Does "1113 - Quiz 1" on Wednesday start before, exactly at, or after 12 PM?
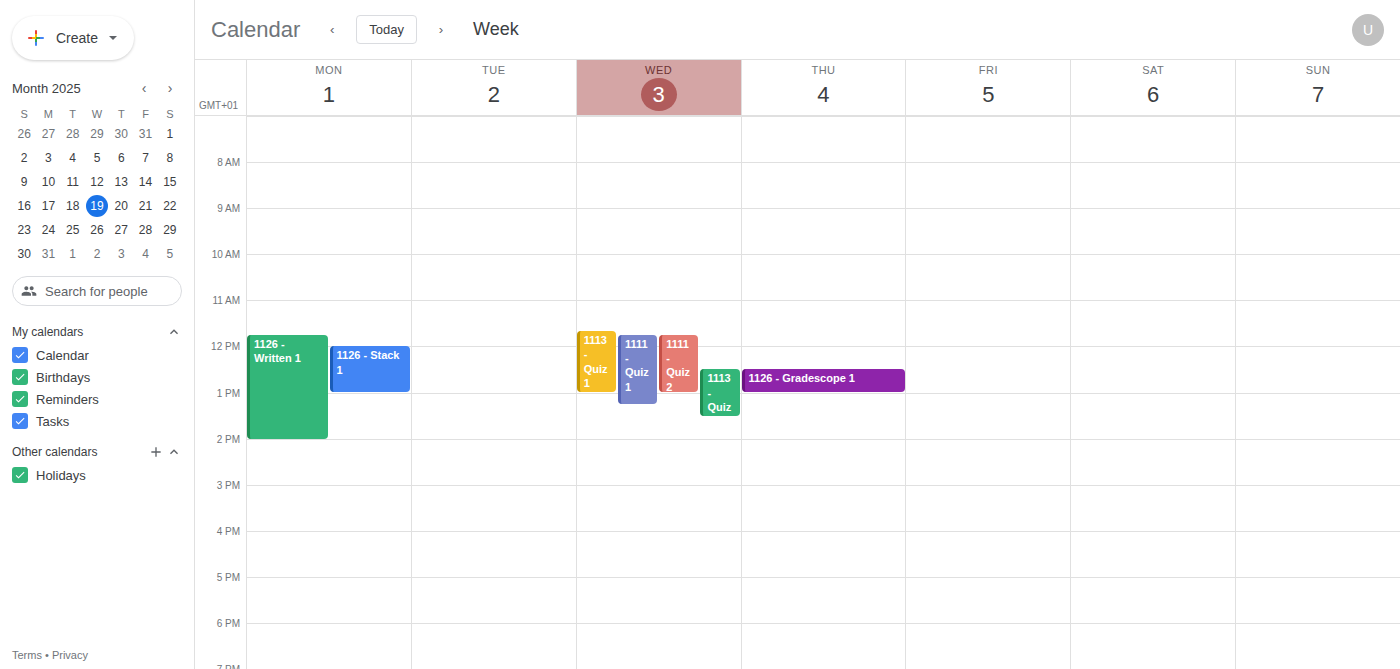
11:40 AM -- before 12 PM, 20 minutes above the 12 PM line.